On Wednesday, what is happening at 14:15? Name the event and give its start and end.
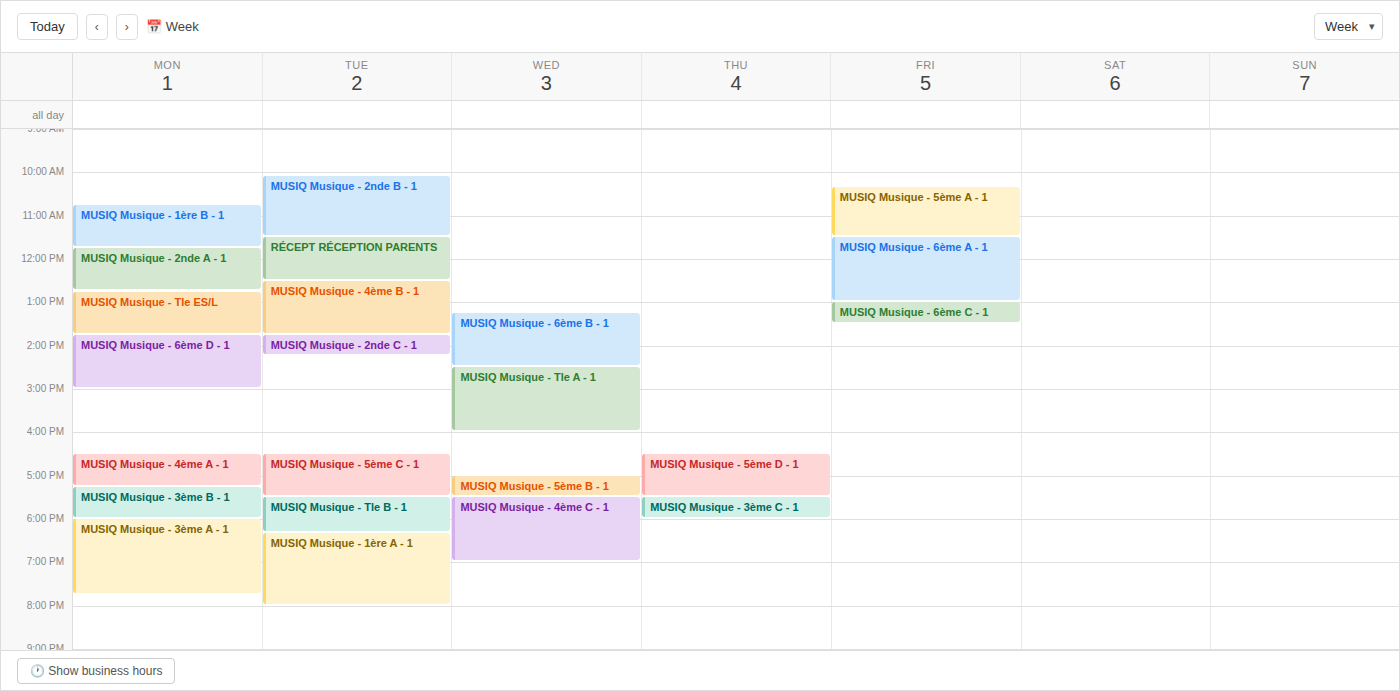
"MUSIQ Musique - 6ème B - 1", 13:15 to 14:30